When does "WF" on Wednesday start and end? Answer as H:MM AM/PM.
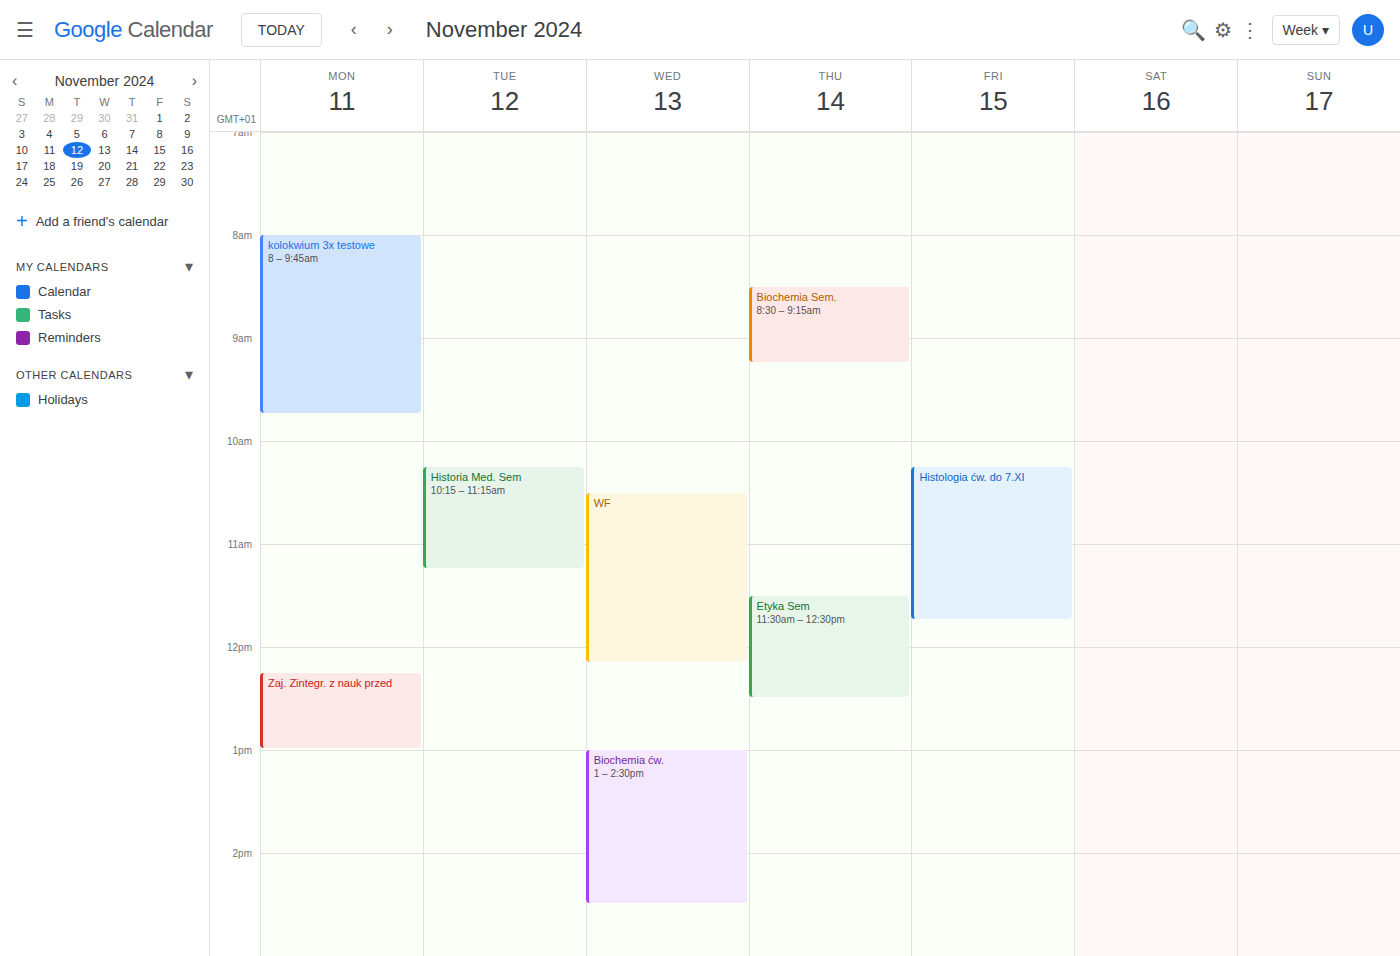
10:30 AM to 12:10 PM